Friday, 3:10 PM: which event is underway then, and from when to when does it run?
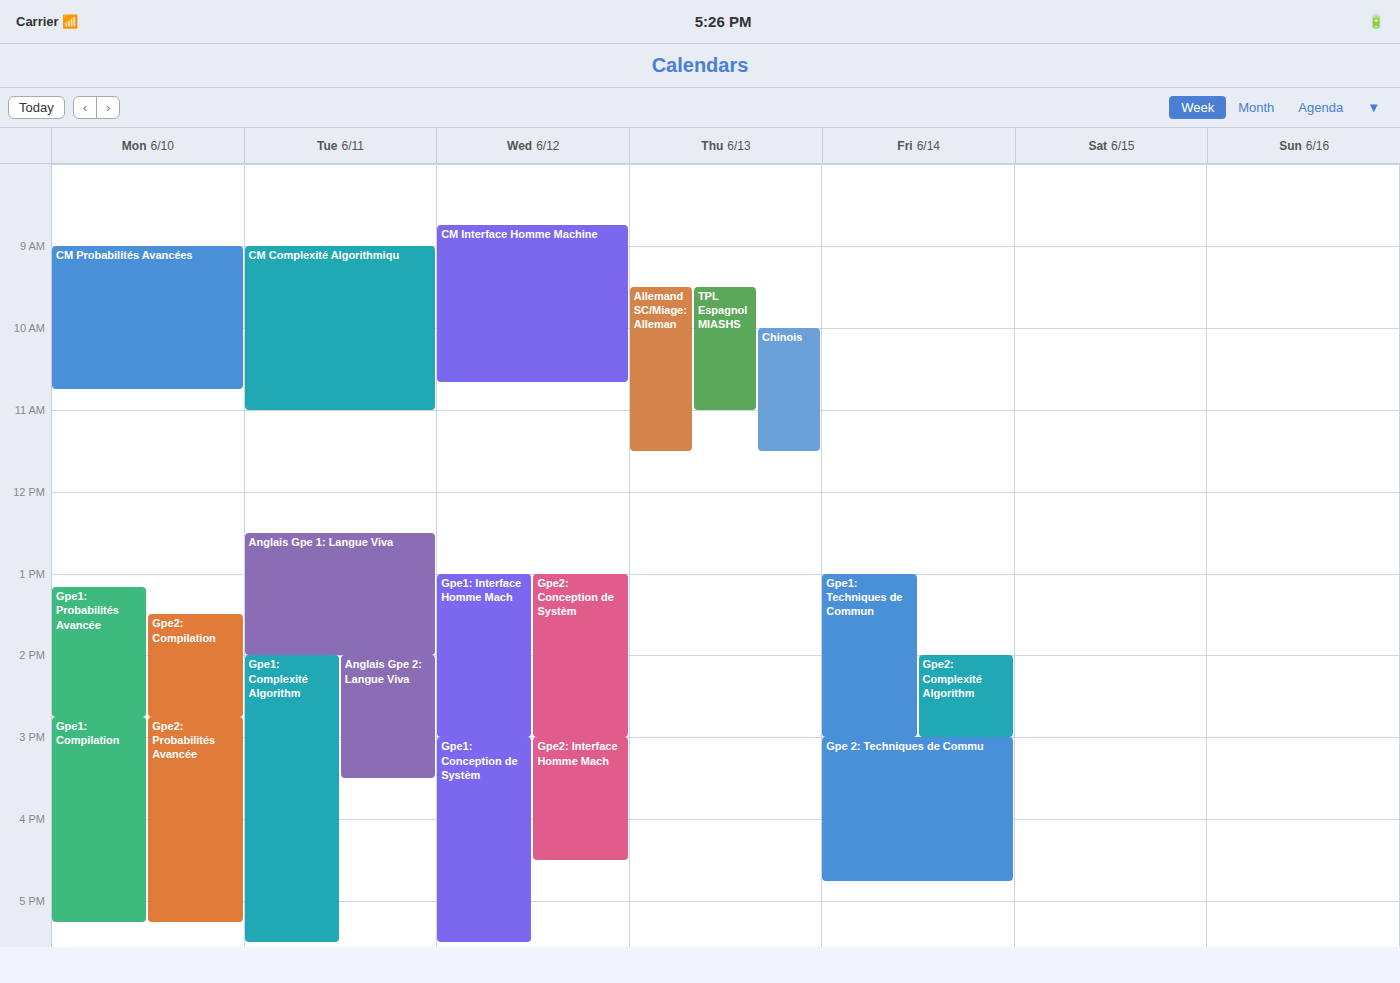
"Gpe 2: Techniques de Commu", 3:00 PM to 4:45 PM